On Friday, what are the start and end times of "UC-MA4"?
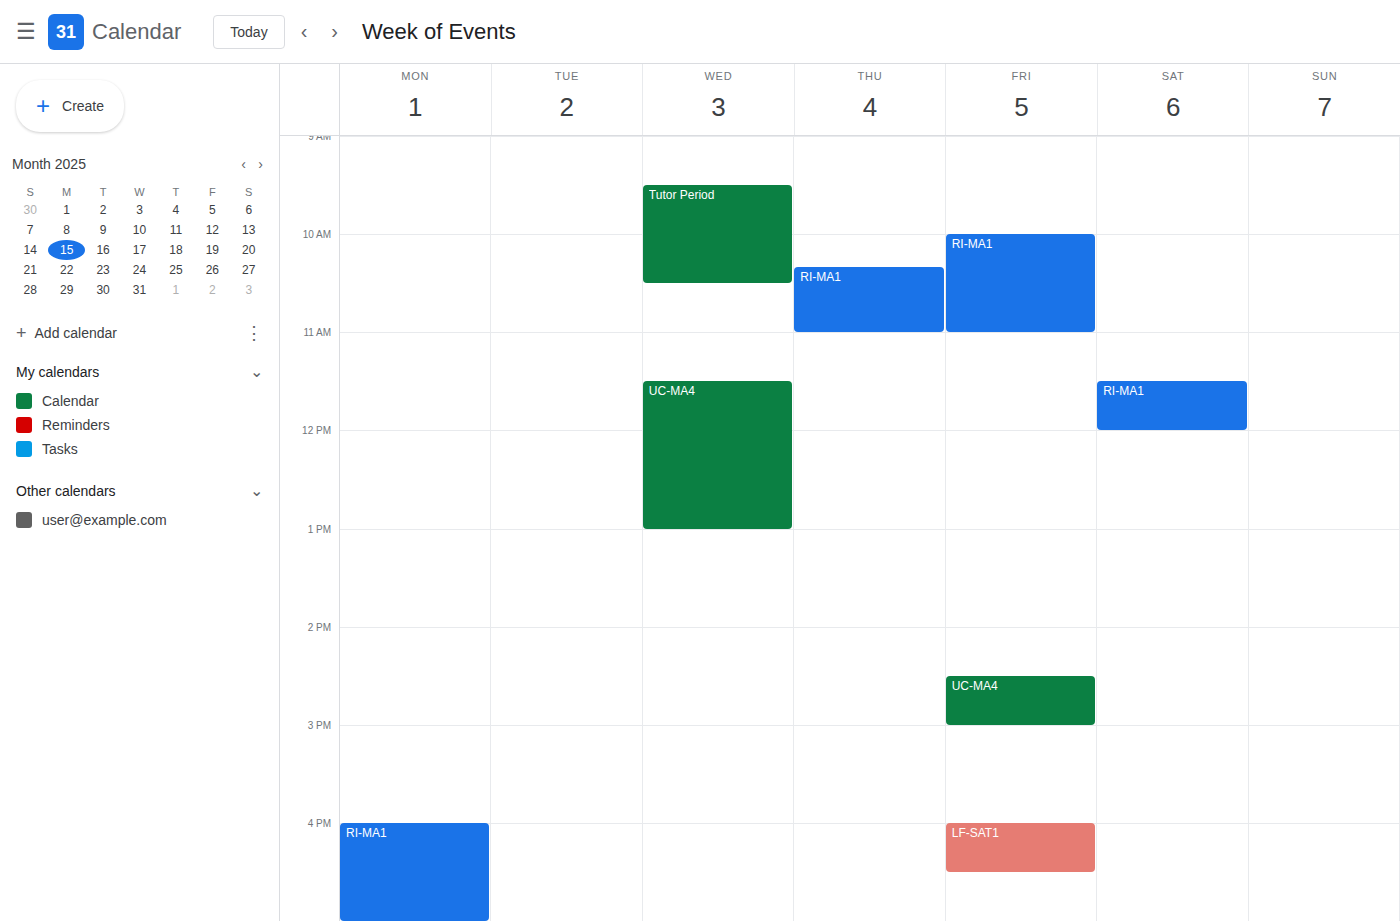
2:30 PM to 3:00 PM